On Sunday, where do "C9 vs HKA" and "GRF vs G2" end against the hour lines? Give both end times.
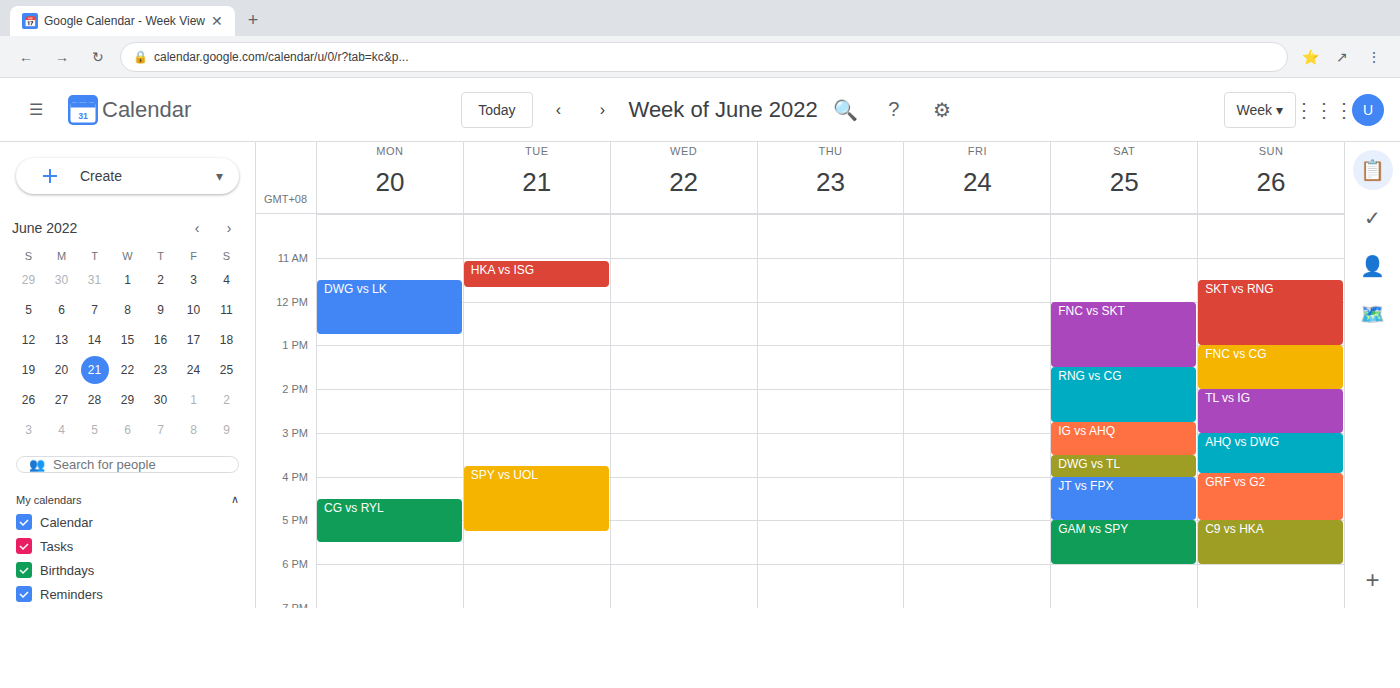
"C9 vs HKA": 6:00 PM, exactly on the 6 PM line. "GRF vs G2": 5:00 PM, exactly on the 5 PM line.